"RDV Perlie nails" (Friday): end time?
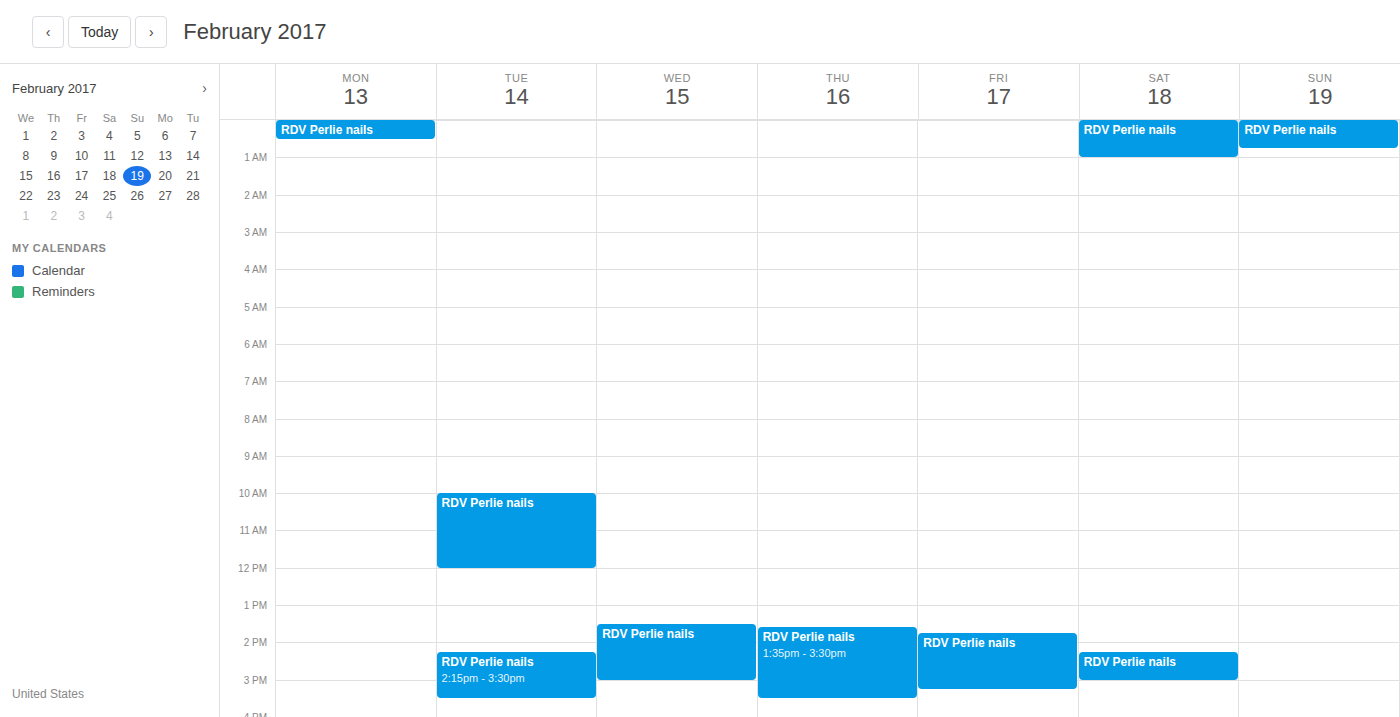
3:15 PM